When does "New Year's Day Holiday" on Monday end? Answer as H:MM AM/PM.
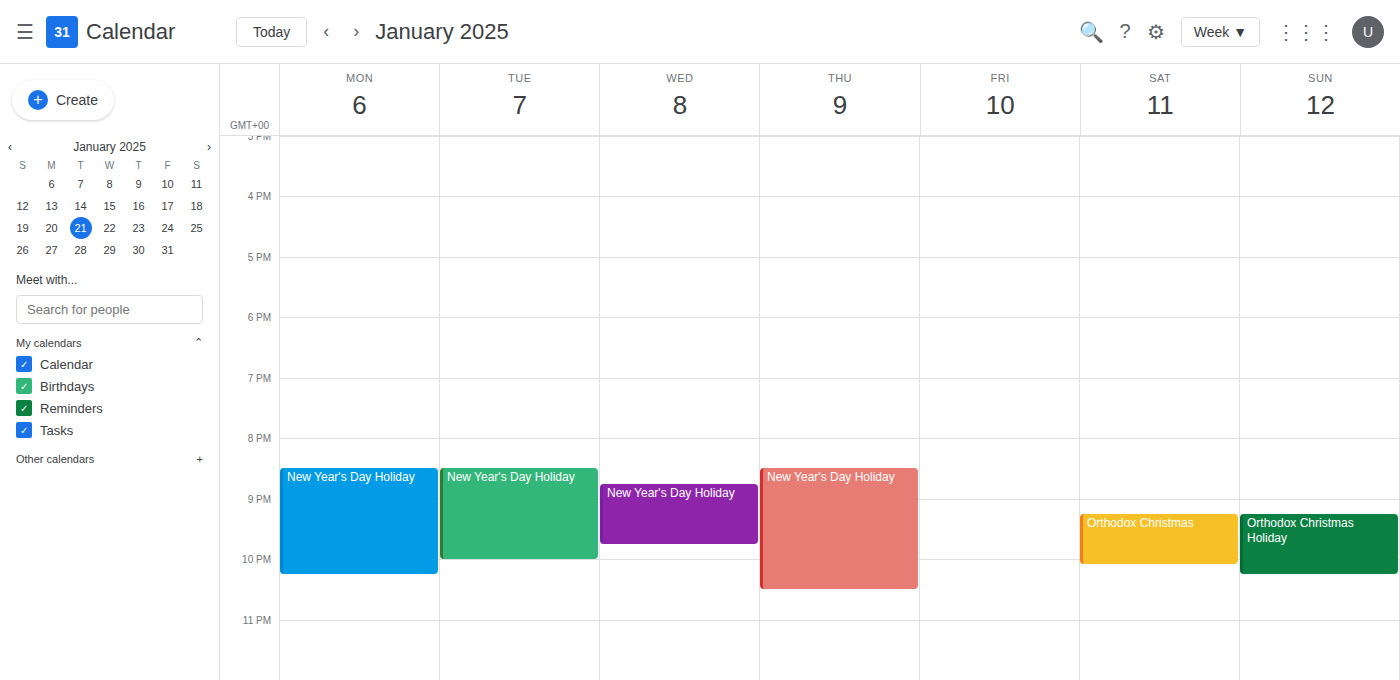
10:15 PM